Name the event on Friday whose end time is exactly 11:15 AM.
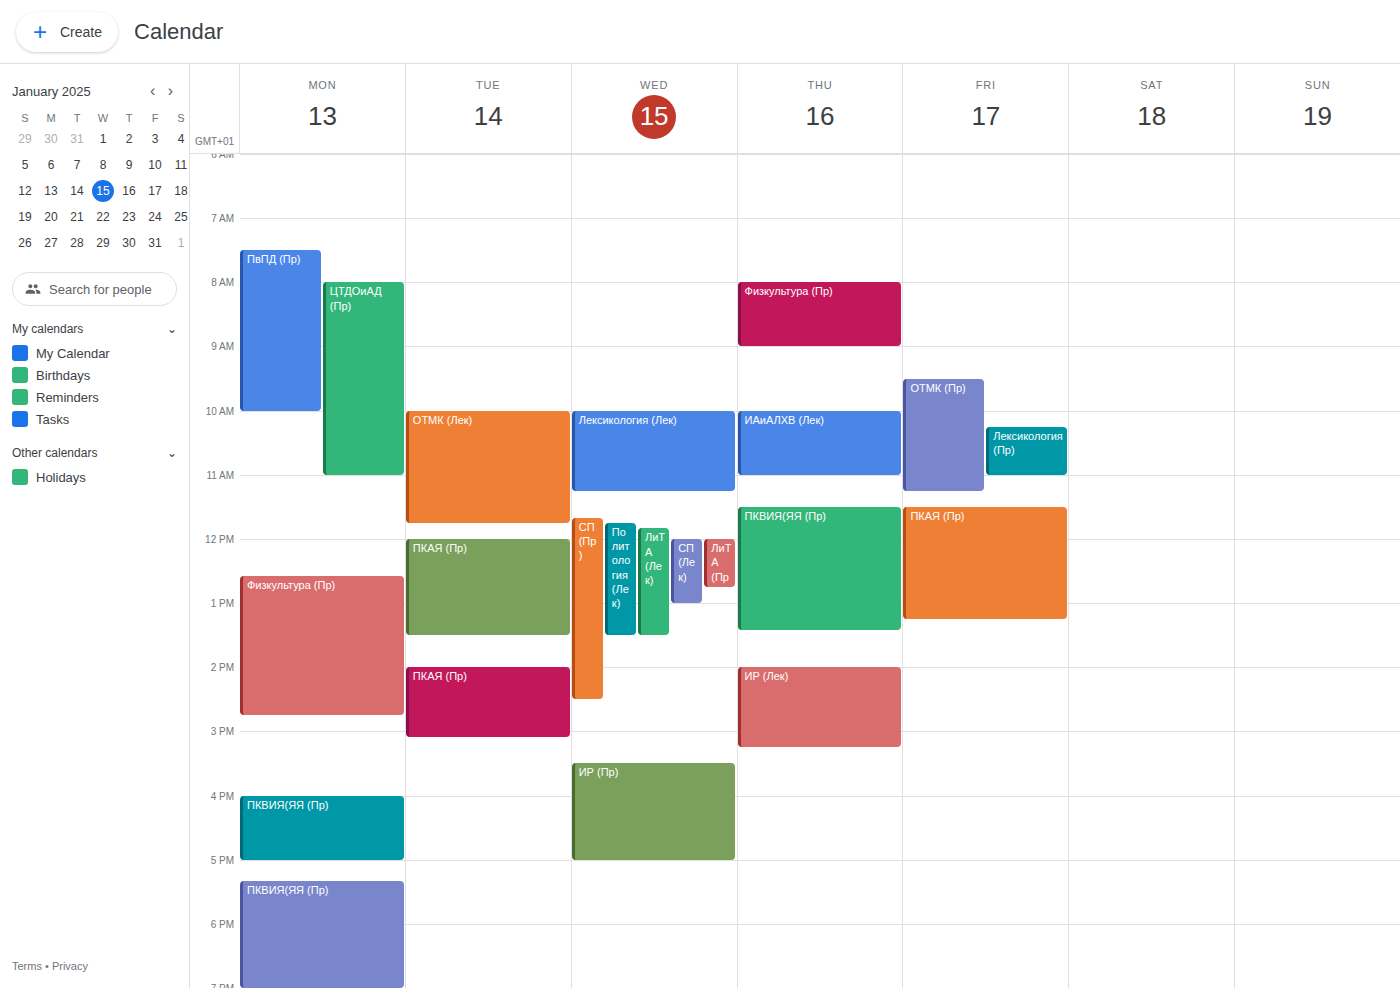
"ОТМК (Пр)"